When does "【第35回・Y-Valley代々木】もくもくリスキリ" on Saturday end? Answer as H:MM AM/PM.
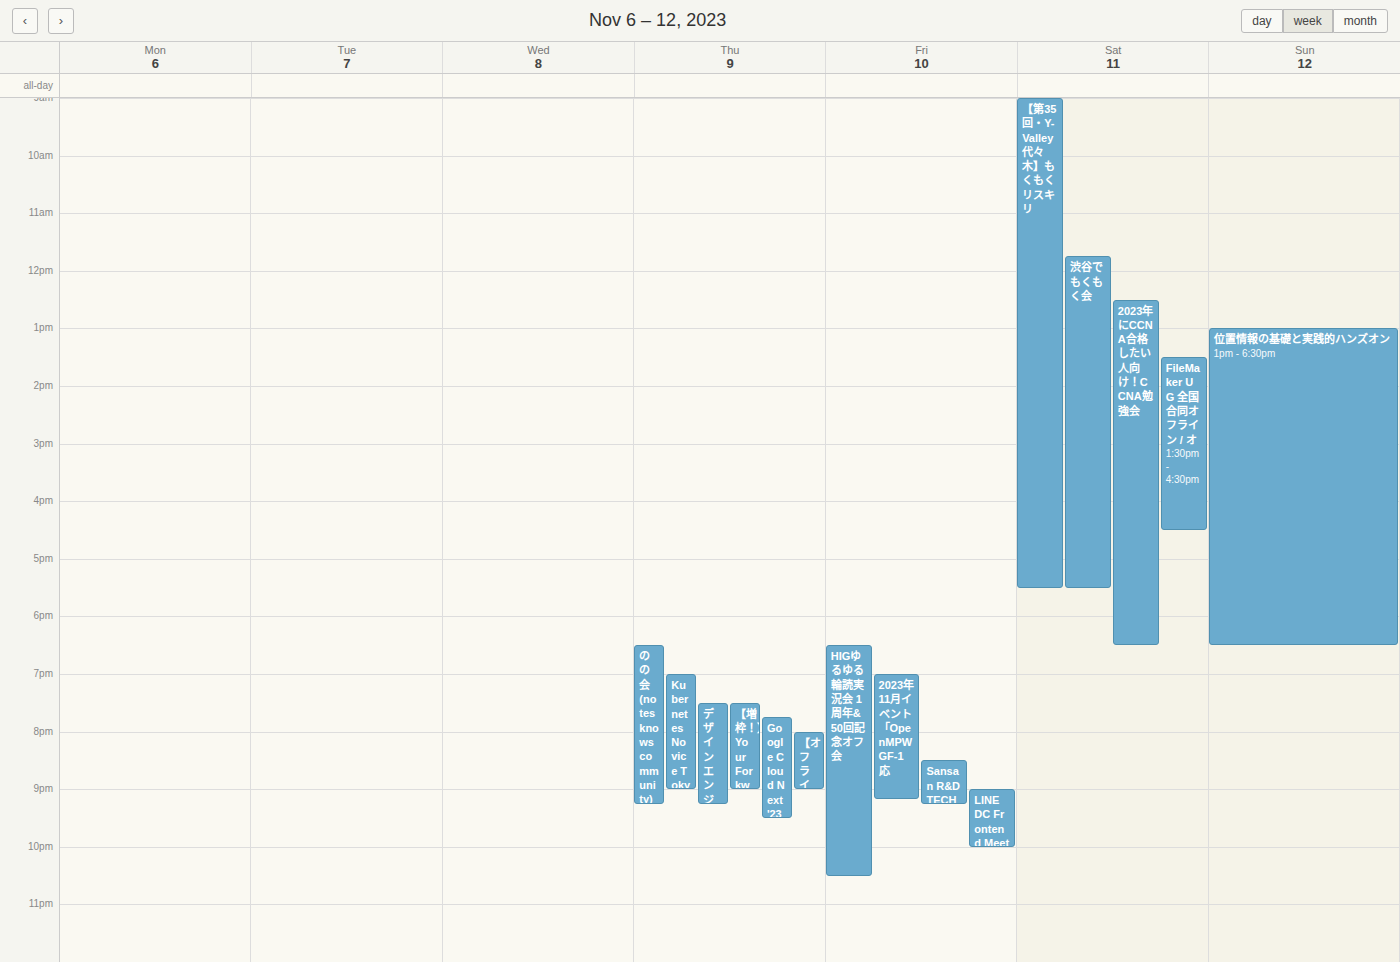
5:30 PM